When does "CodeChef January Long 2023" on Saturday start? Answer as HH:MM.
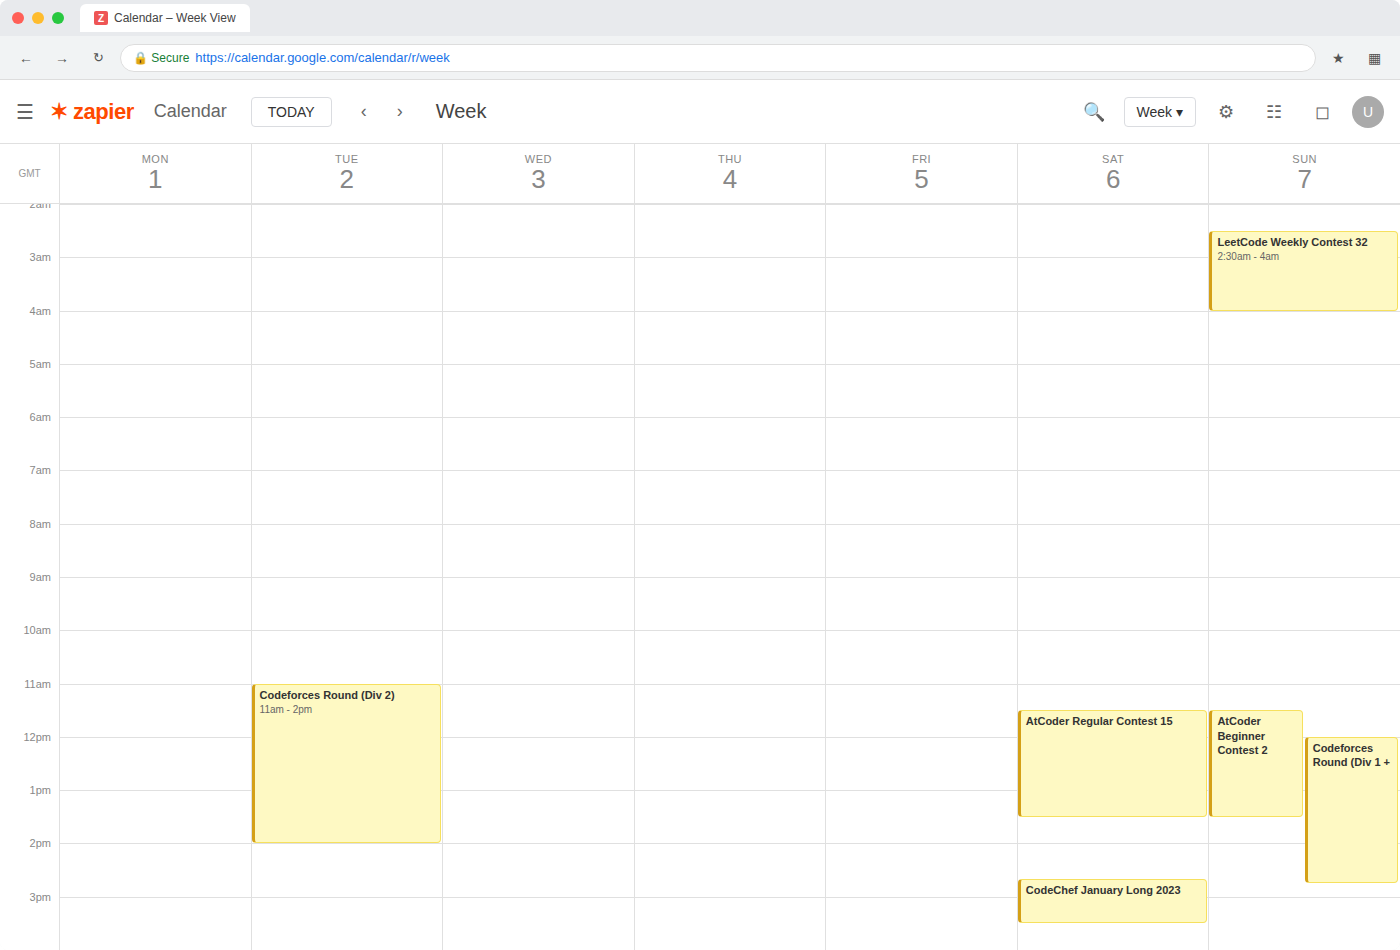
14:40